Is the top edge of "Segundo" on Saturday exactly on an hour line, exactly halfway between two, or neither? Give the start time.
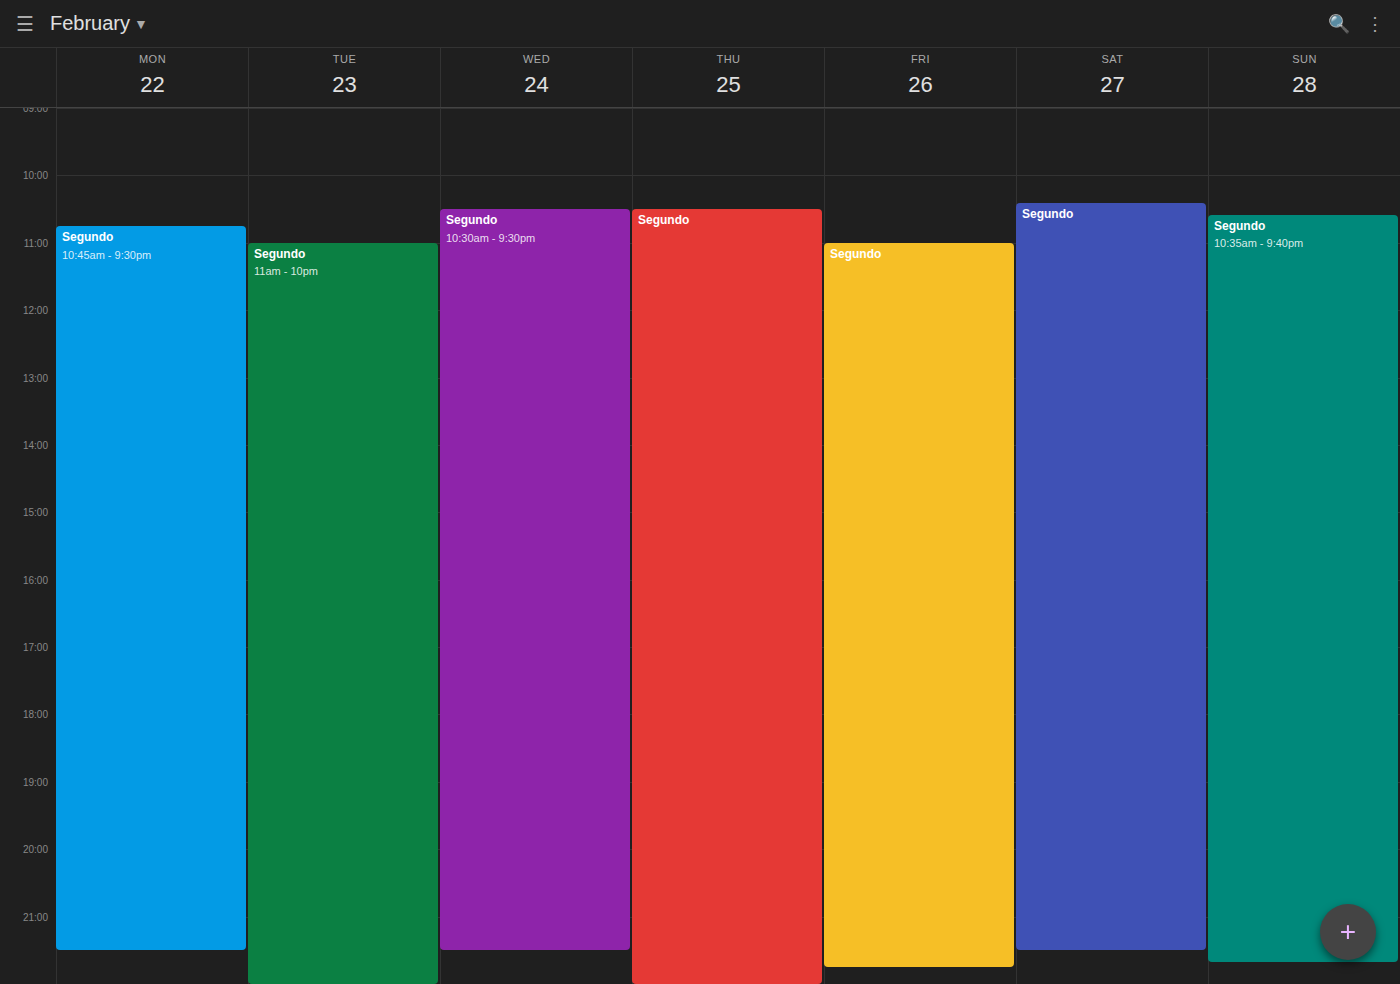
10:25 AM -- neither: 25 minutes below the 10 AM line and 35 minutes above the 11 AM line.